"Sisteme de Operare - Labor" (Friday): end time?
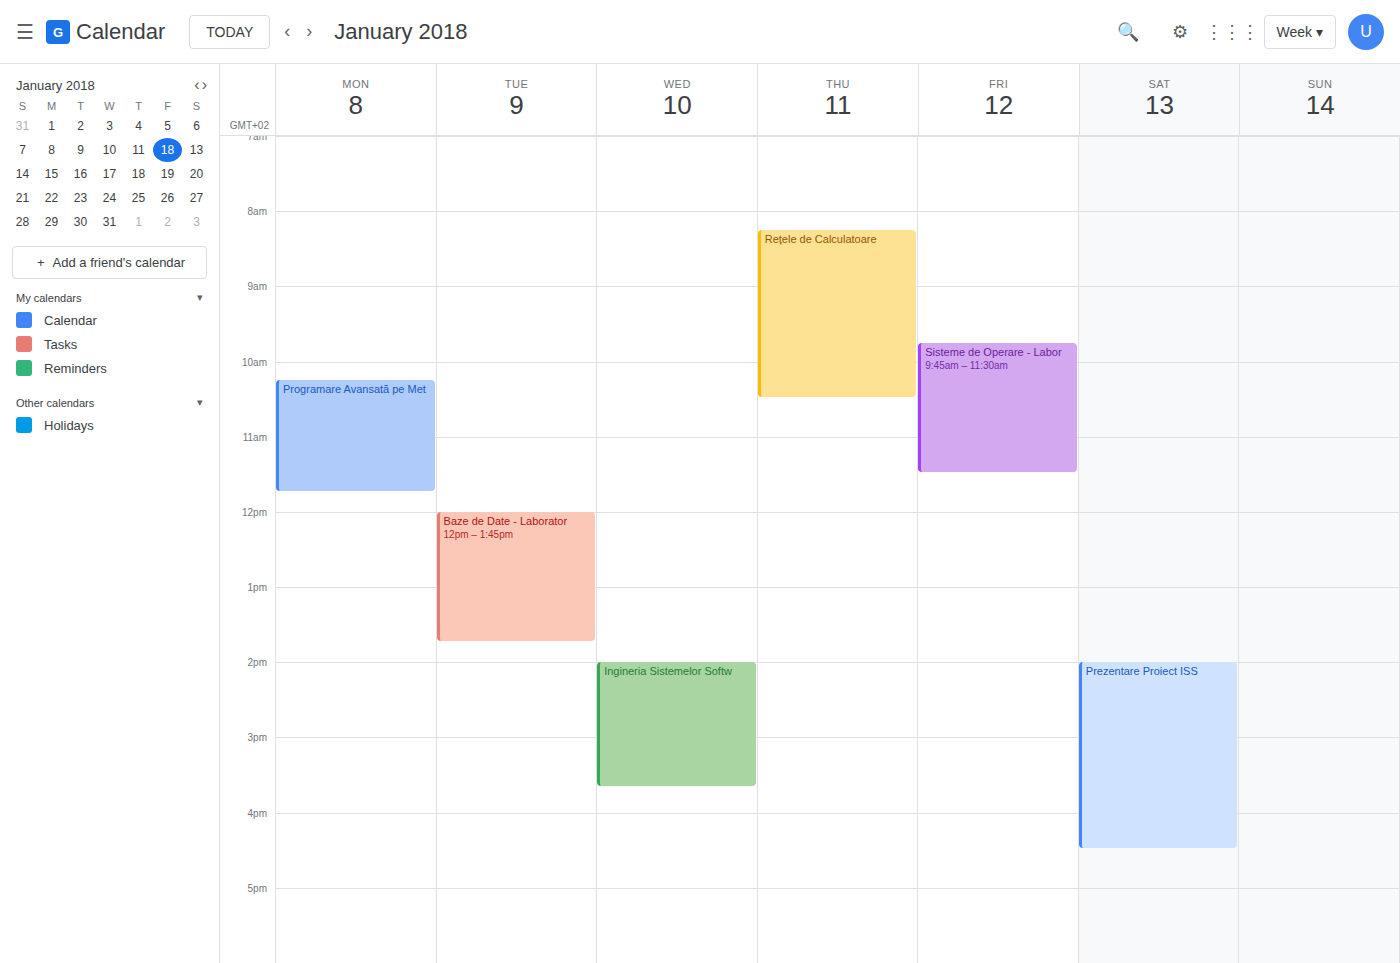
11:30 AM